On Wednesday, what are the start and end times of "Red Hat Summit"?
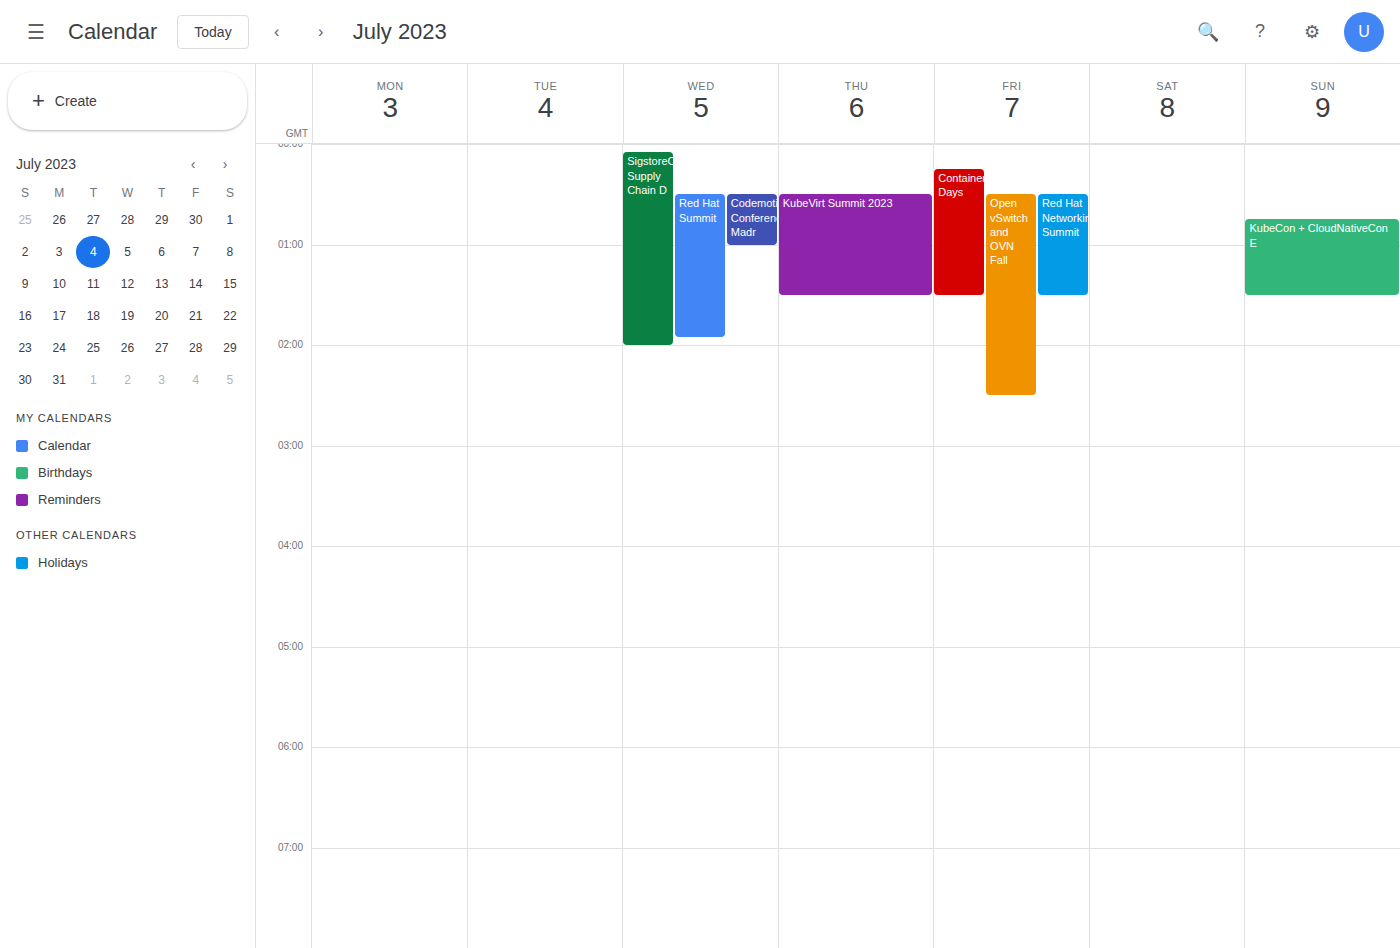
12:30 AM to 1:55 AM